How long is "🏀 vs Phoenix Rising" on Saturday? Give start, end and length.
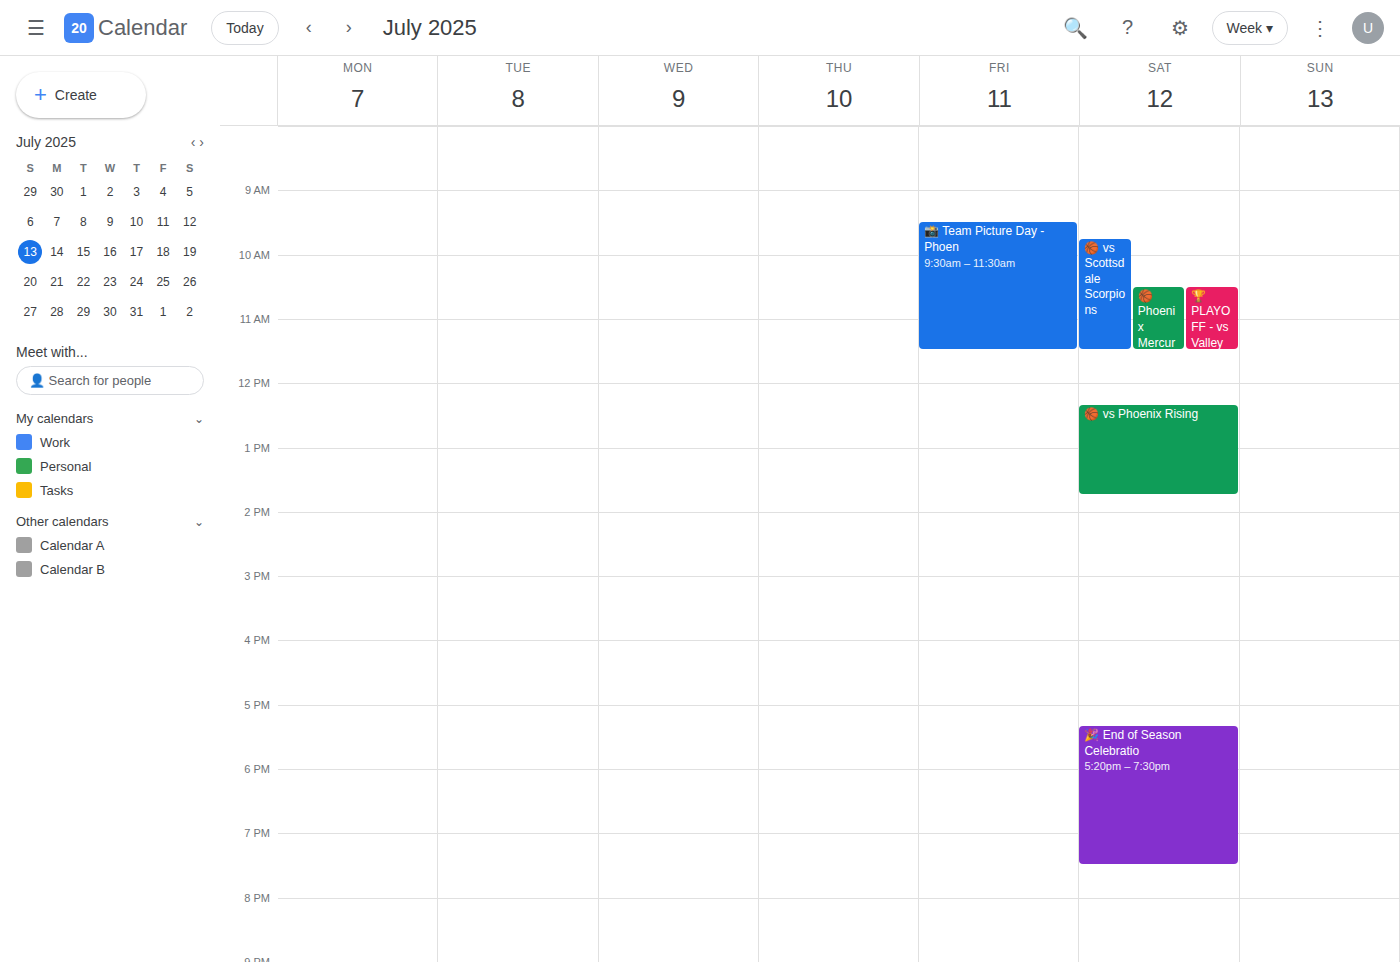
12:20 PM to 1:45 PM, 1 hour 25 minutes